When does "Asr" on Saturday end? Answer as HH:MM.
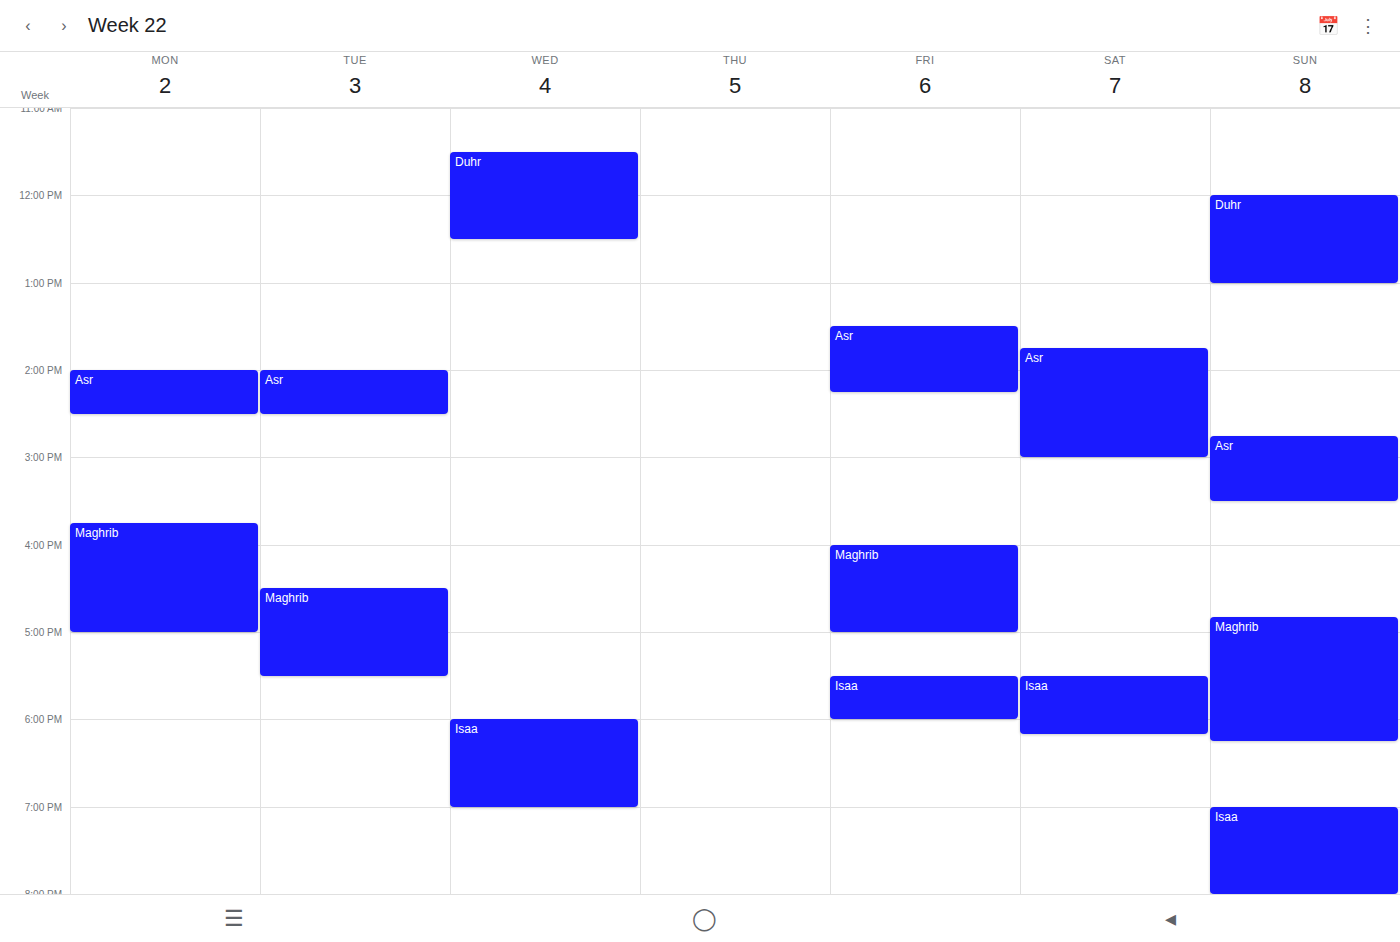
15:00